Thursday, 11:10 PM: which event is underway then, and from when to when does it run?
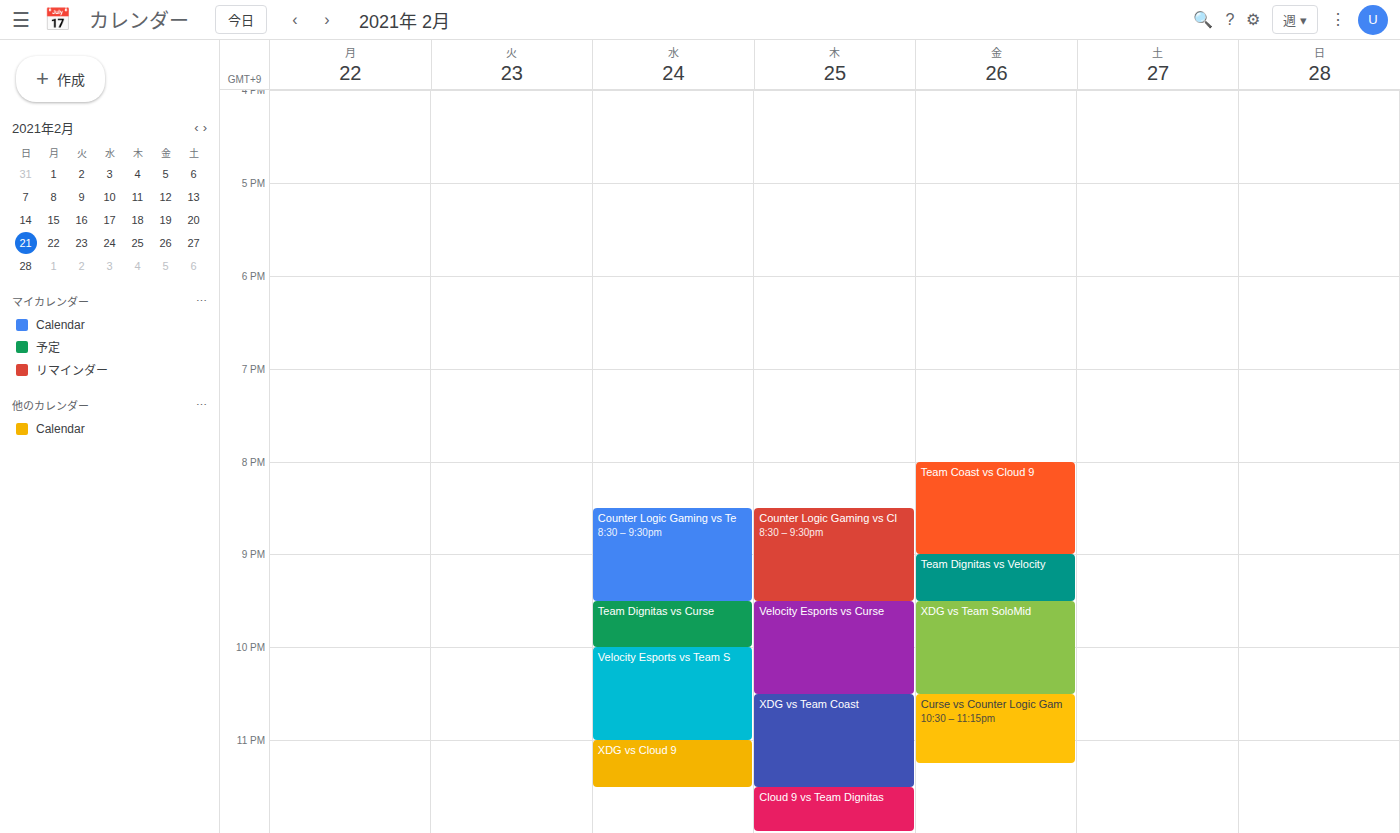
"XDG vs Team Coast", 10:30 PM to 11:30 PM